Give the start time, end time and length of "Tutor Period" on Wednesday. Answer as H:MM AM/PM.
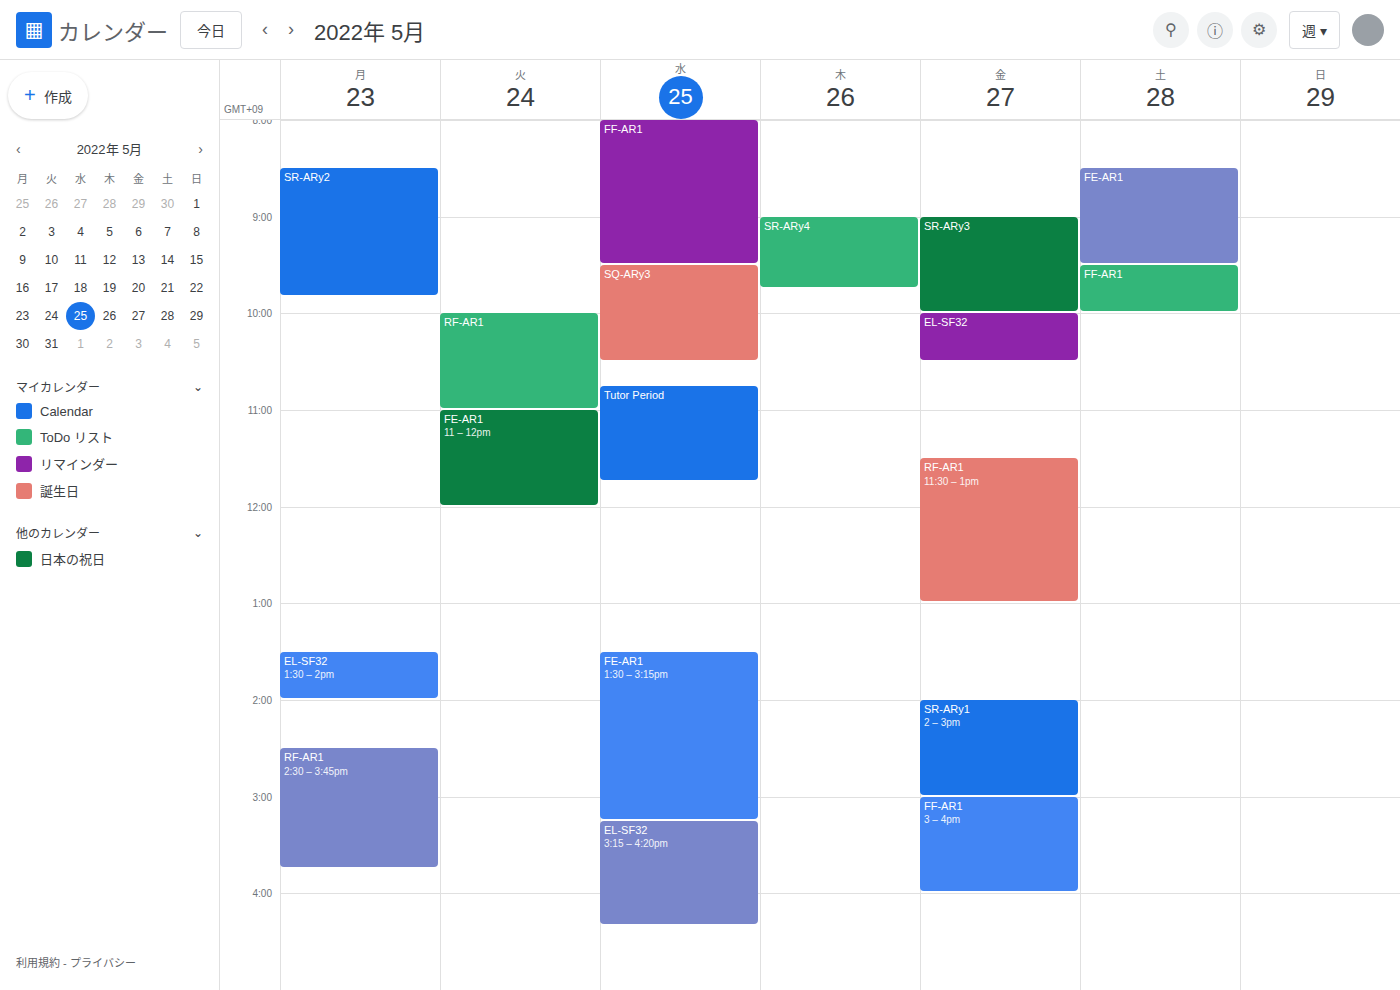
10:45 AM to 11:45 AM, 1 hour